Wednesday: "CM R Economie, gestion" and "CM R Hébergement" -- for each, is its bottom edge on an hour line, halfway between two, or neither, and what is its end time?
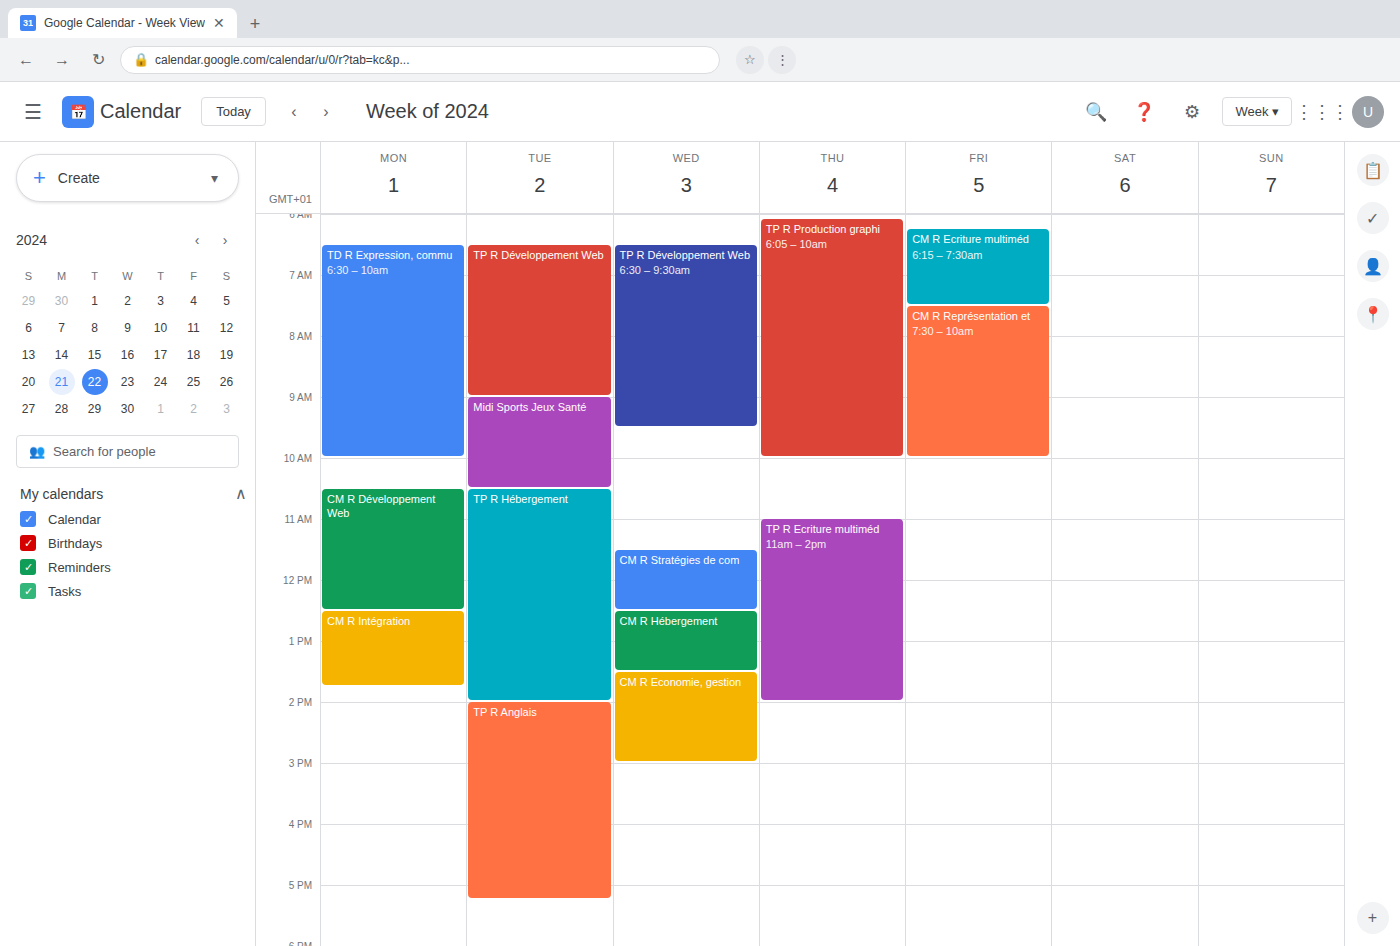
"CM R Economie, gestion": 3:00 PM, exactly on the 3 PM line. "CM R Hébergement": 1:30 PM, halfway between the 1 PM and 2 PM lines.